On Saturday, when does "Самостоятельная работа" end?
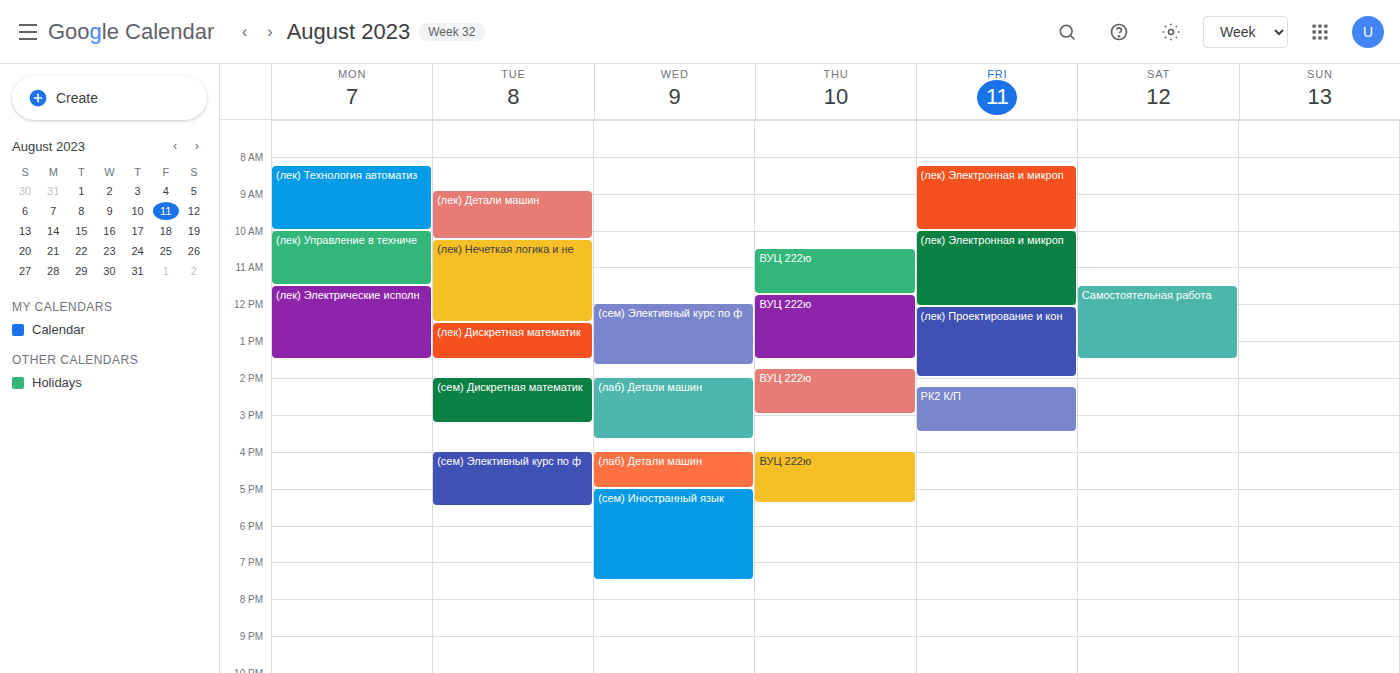
1:30 PM